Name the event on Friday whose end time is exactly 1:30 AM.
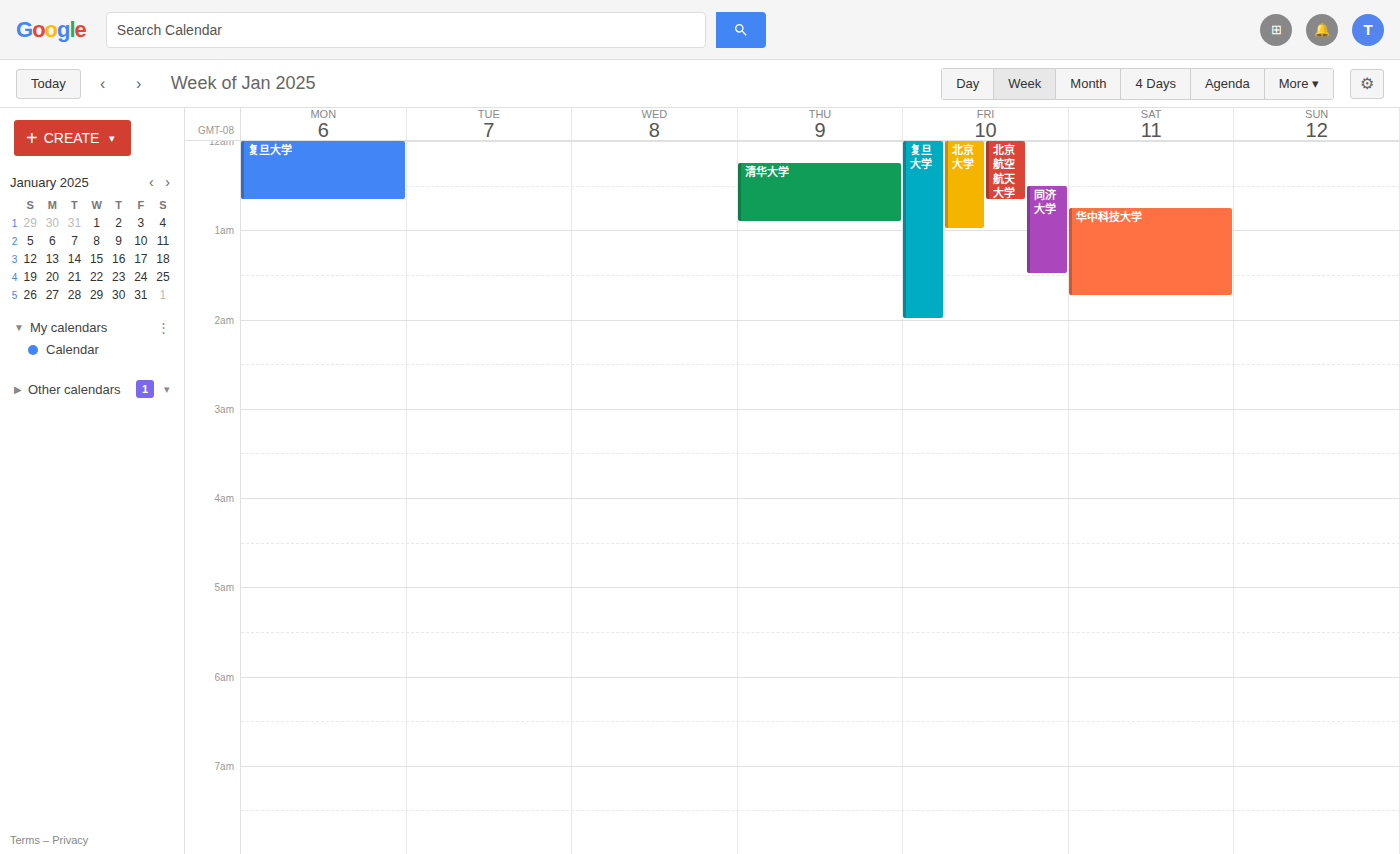
"同济大学"